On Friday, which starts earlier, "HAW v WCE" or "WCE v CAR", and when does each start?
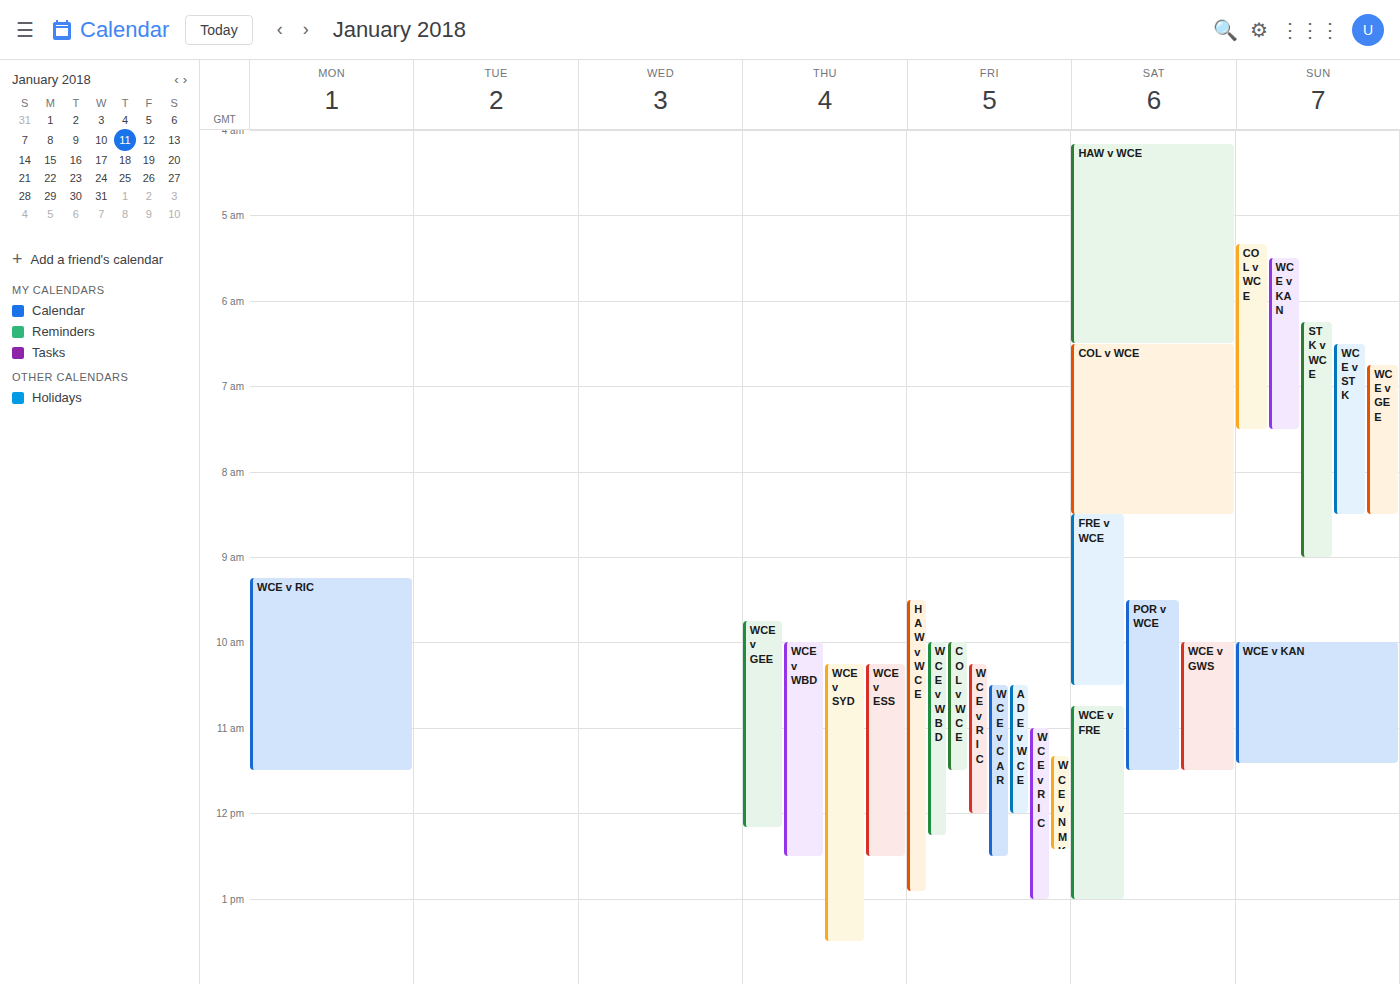
"HAW v WCE" 9:30 AM; "WCE v CAR" 10:30 AM.